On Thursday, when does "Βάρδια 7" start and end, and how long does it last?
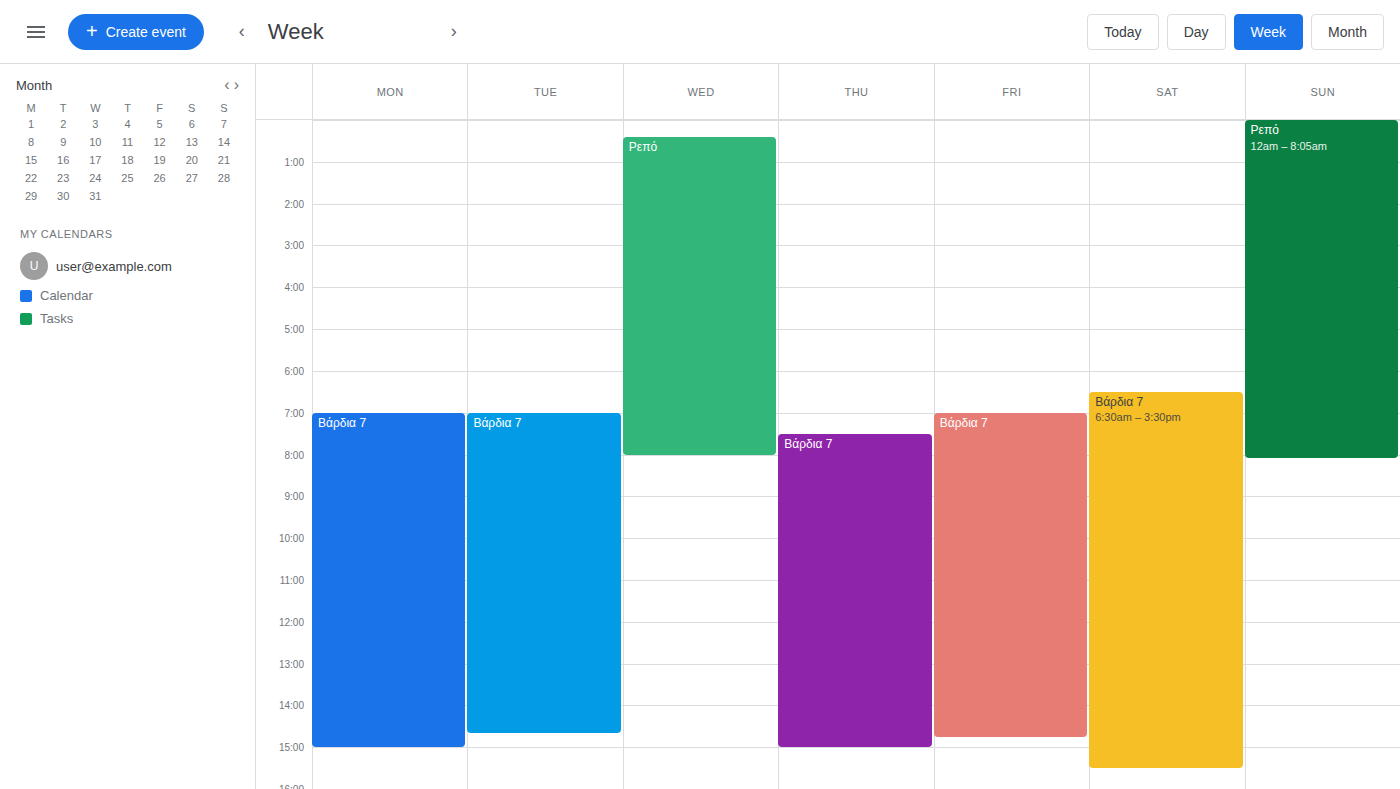
7:30 AM to 3:00 PM, 7 hours 30 minutes